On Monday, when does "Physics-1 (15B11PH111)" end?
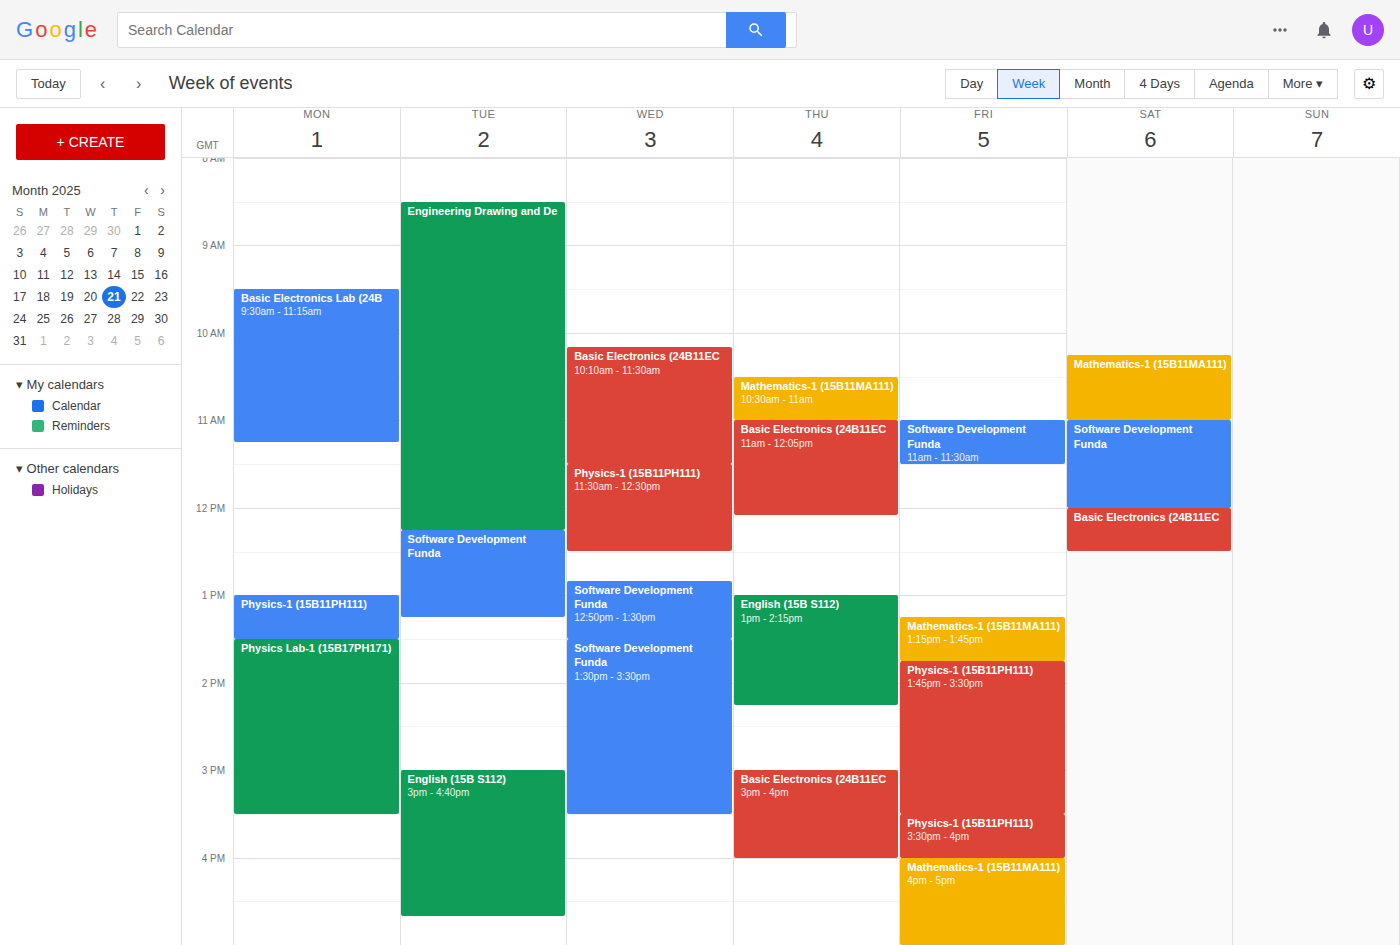
1:30 PM